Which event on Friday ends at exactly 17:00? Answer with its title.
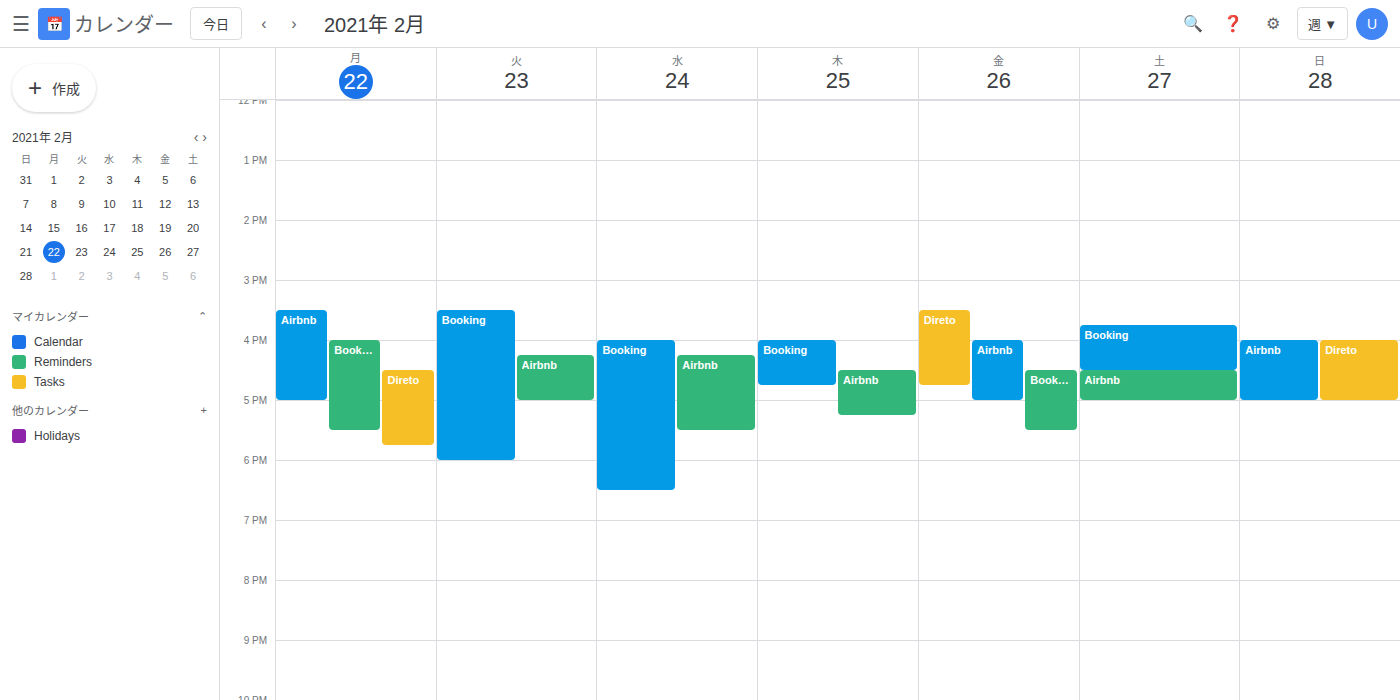
"Airbnb"